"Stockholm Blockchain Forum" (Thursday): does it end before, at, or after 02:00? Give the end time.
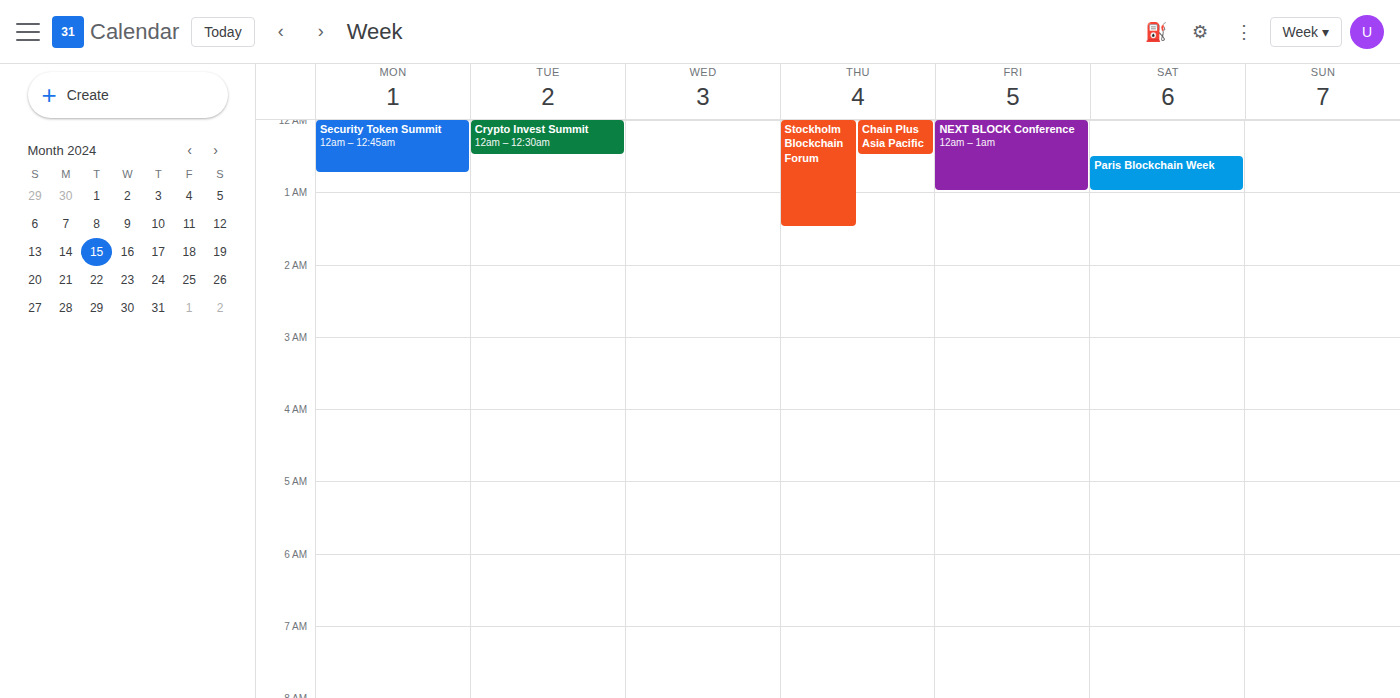
01:30 -- before 02:00, 30 minutes above the 02:00 line.